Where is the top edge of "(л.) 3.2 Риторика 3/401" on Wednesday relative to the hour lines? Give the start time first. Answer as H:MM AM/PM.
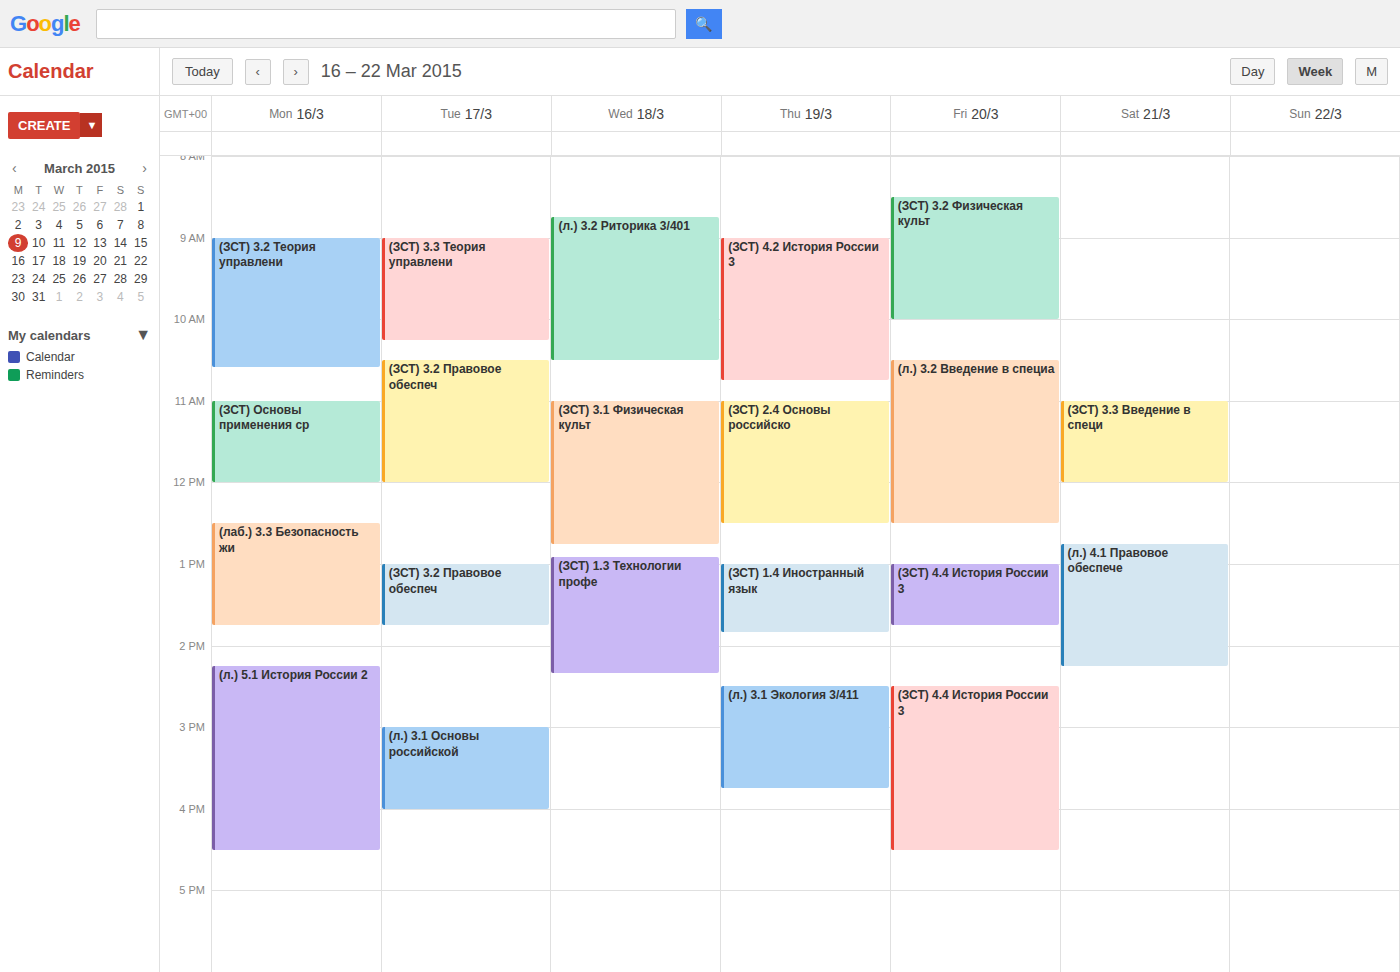
8:45 AM -- neither: three quarters of the way from the 8 AM line to the 9 AM line.